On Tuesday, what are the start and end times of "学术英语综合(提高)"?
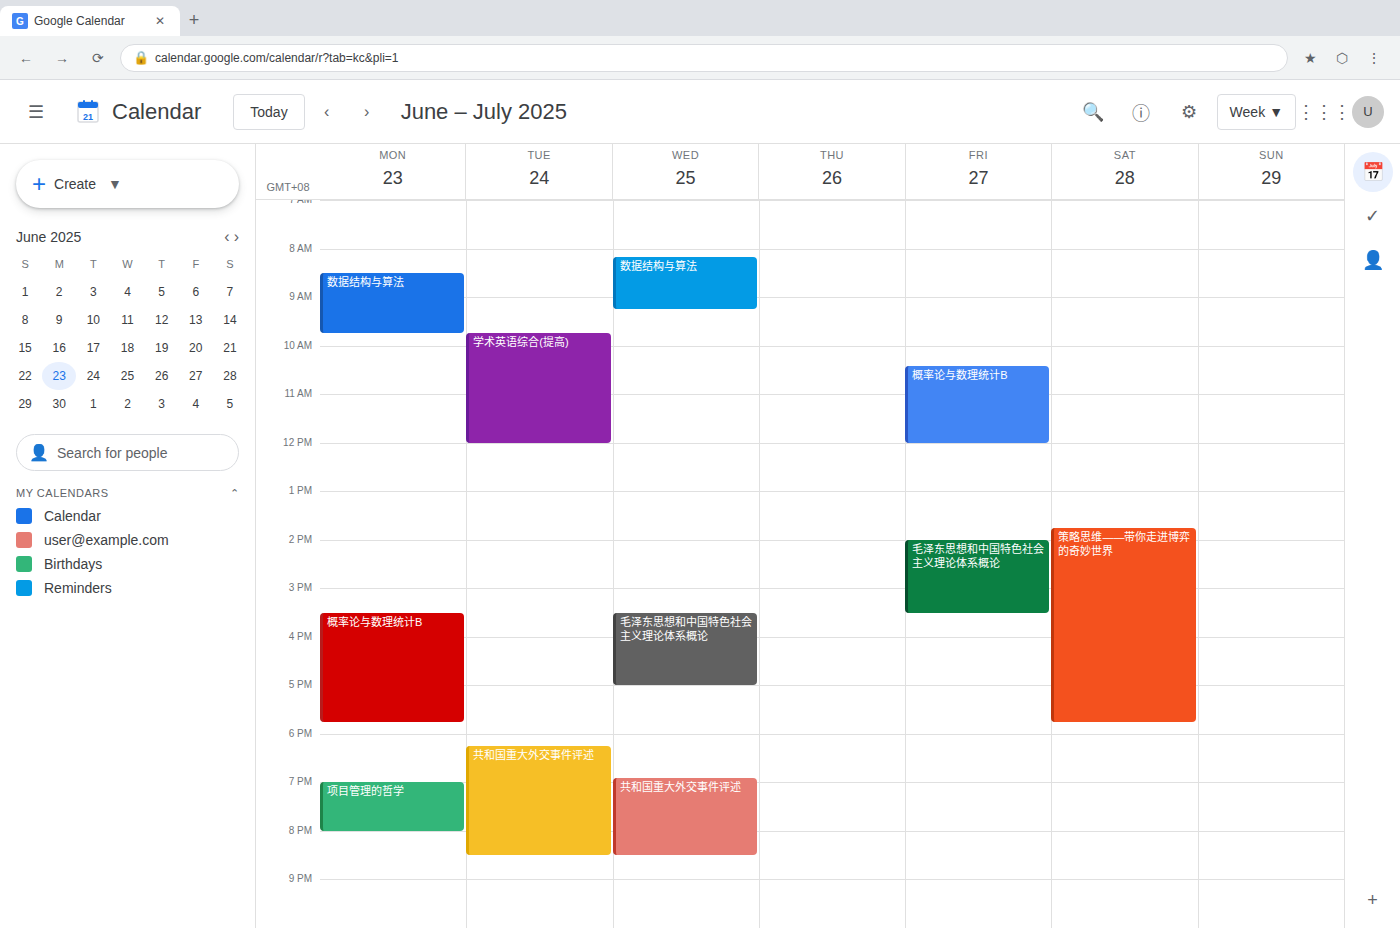
9:45 AM to 12:00 PM